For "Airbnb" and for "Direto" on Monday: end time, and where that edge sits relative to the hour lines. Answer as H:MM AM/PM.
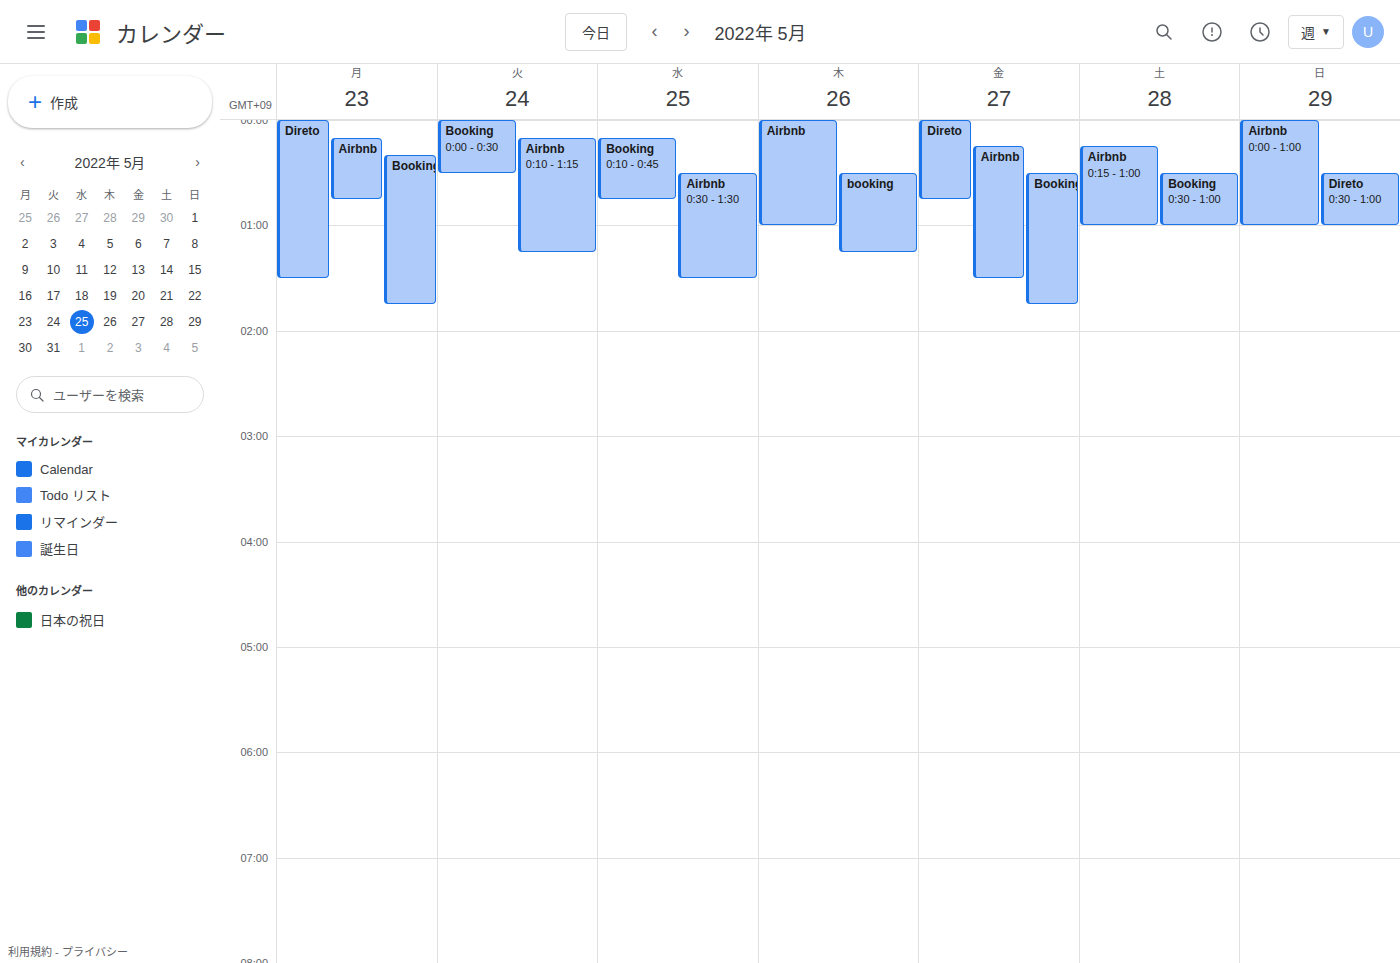
"Airbnb": 12:45 AM, neither: three quarters of the way from the 12 AM line to the 1 AM line. "Direto": 1:30 AM, halfway between the 1 AM and 2 AM lines.